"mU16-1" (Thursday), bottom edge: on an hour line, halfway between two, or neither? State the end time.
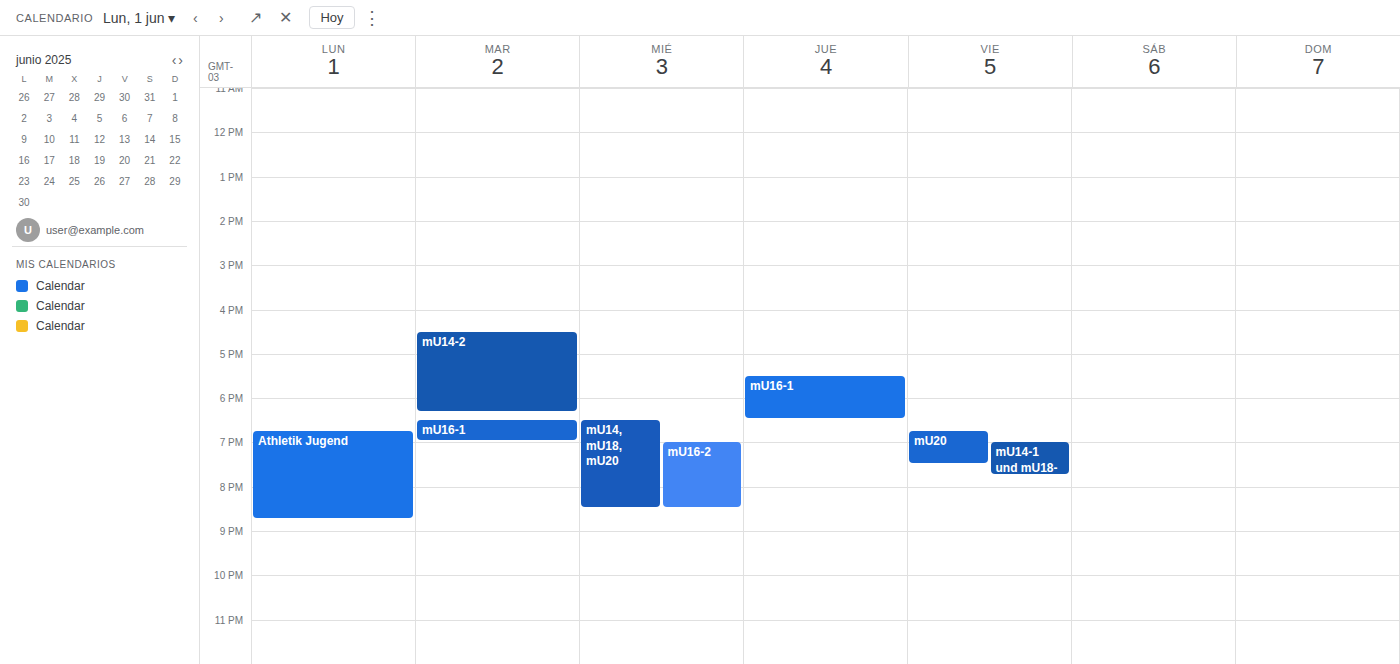
6:30 PM -- halfway between the 6 PM and 7 PM lines.